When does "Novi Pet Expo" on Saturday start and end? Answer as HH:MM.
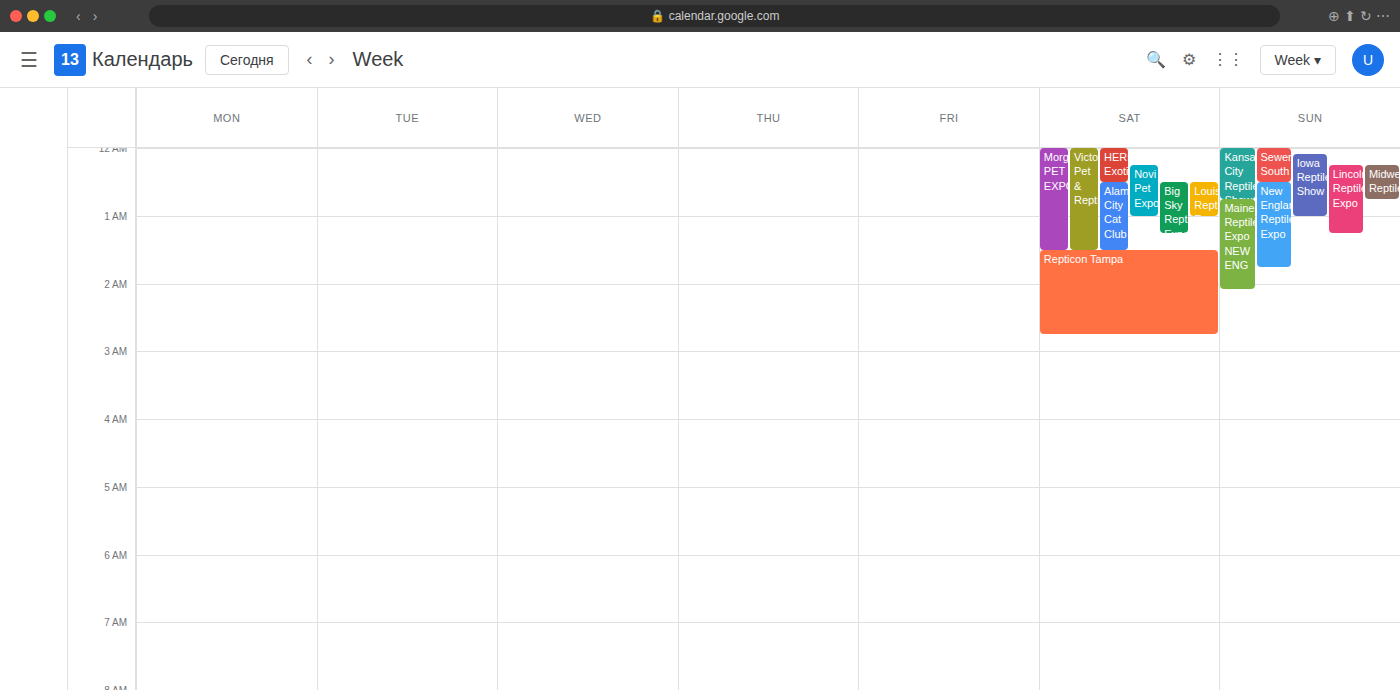
00:15 to 01:00